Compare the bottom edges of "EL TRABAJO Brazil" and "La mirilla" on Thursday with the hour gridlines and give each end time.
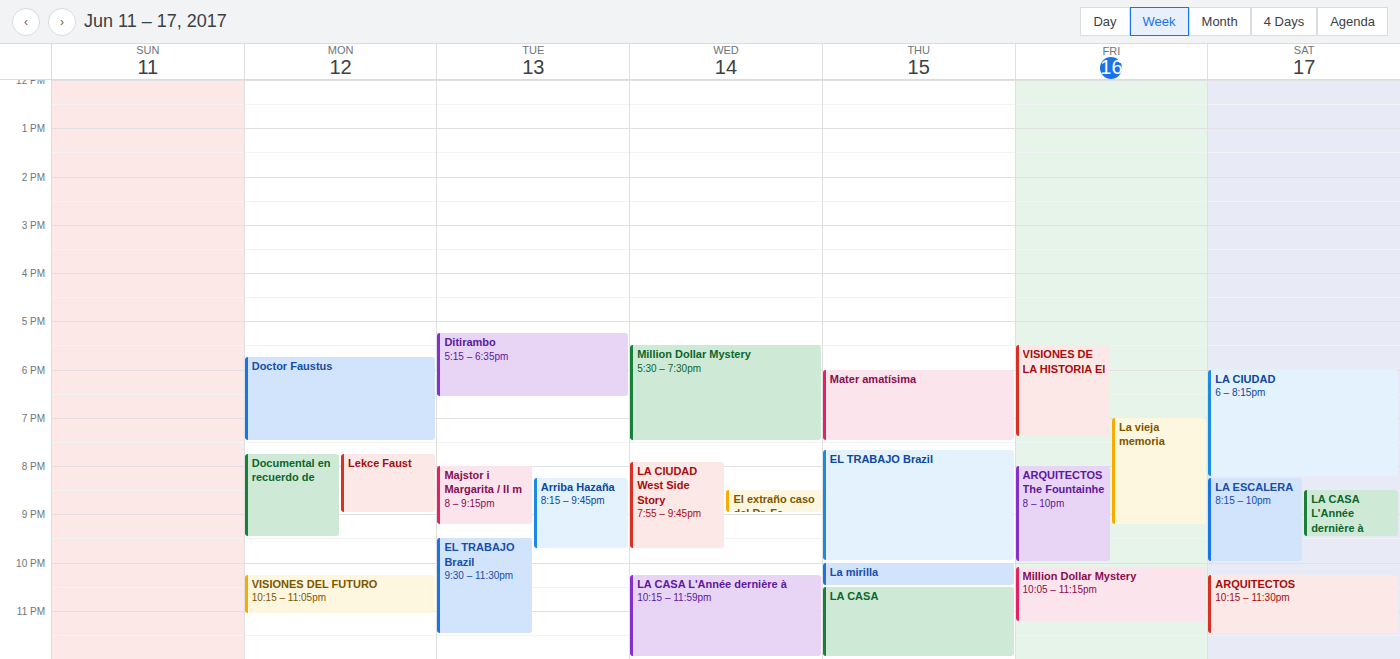
"EL TRABAJO Brazil": 10:00 PM, exactly on the 10 PM line. "La mirilla": 10:30 PM, halfway between the 10 PM and 11 PM lines.